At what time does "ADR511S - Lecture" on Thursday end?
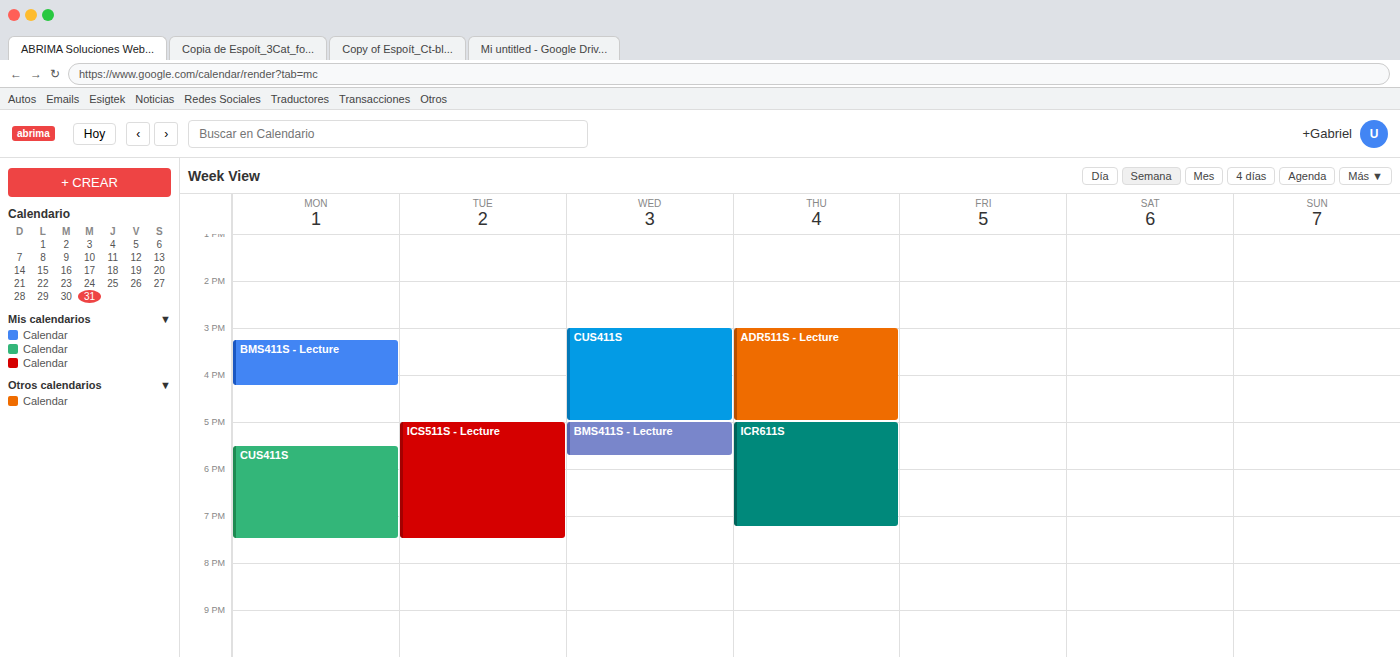
5:00 PM